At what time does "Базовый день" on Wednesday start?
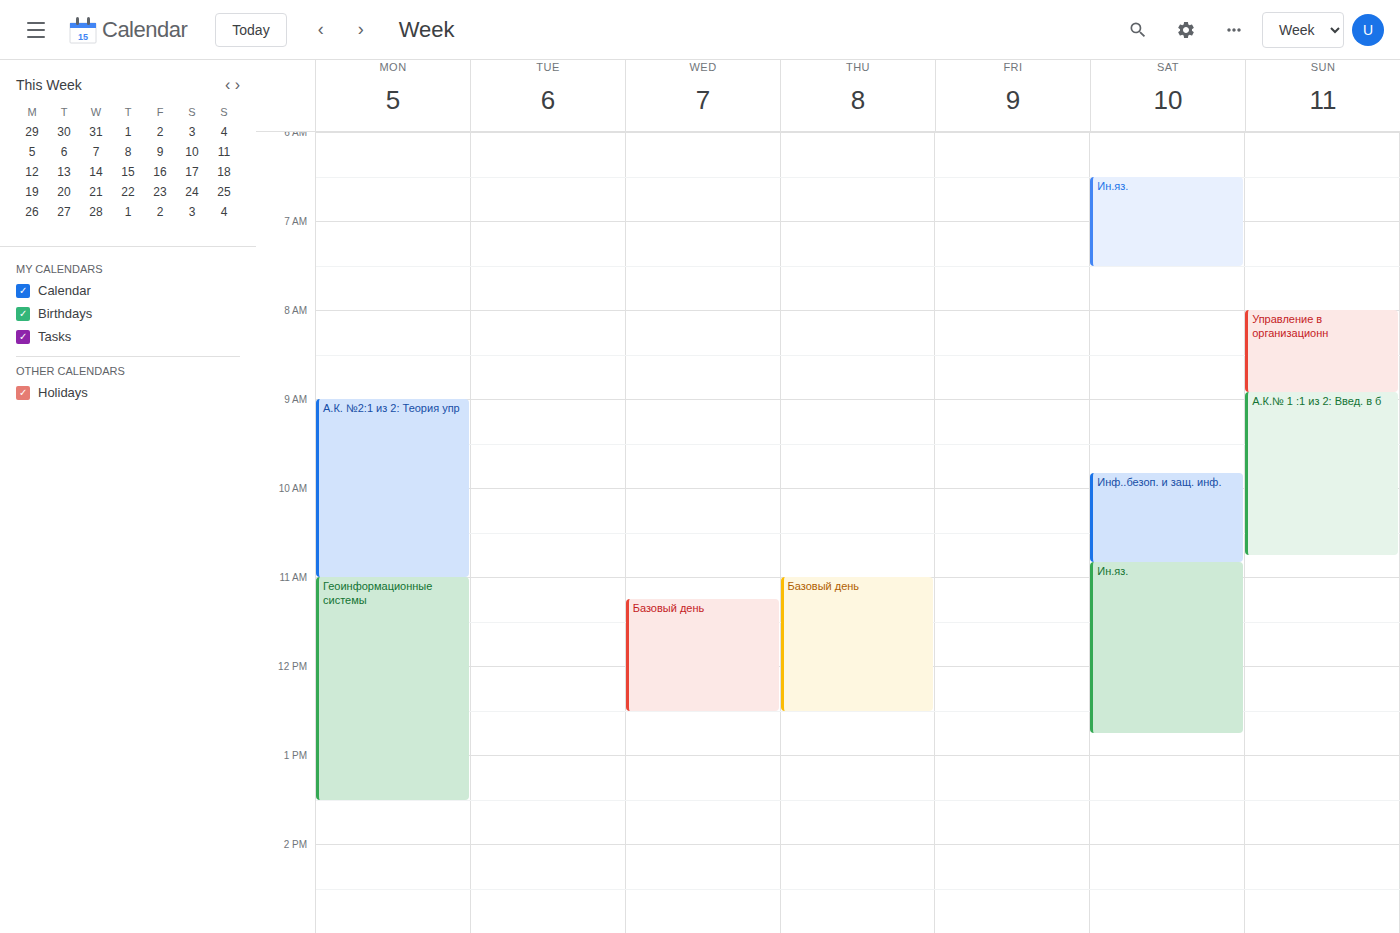
11:15 AM